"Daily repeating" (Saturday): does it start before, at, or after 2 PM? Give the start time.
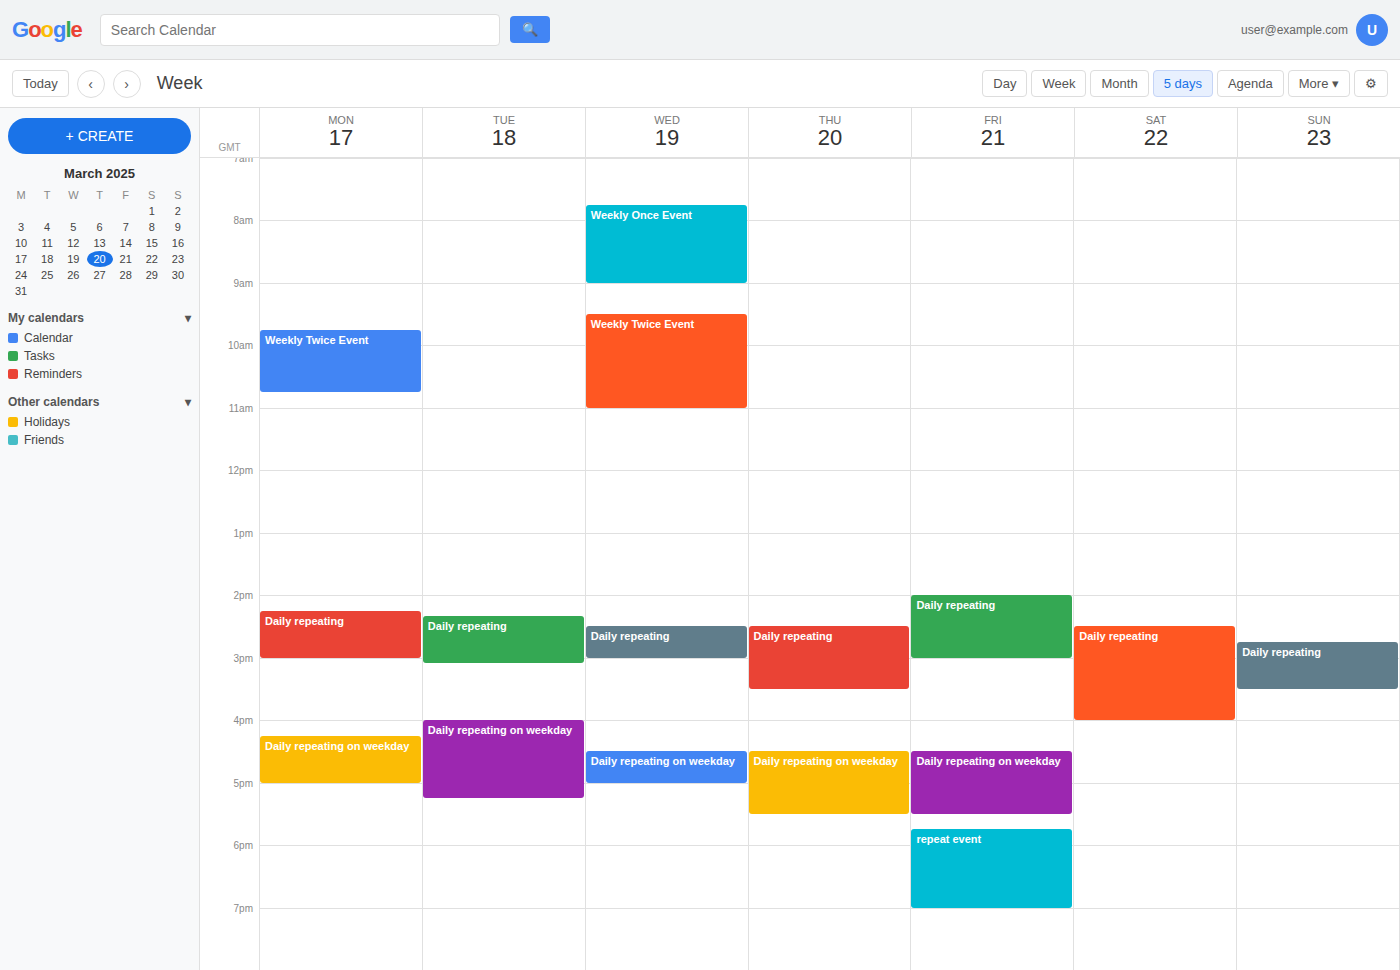
2:30 PM -- after 2 PM, 30 minutes below the 2 PM line.